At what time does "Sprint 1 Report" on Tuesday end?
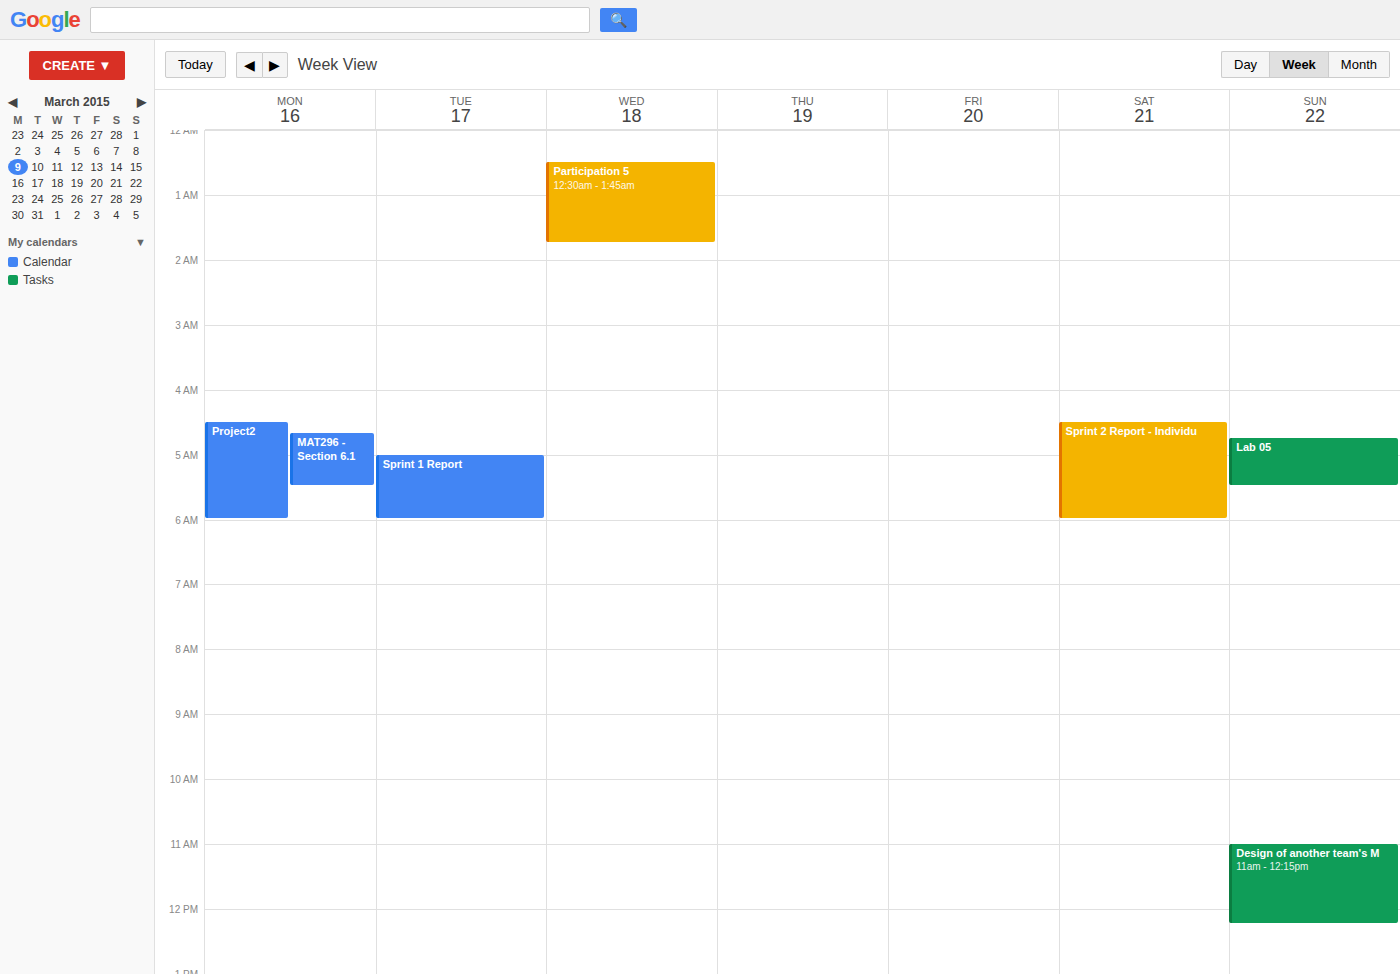
6:00 AM